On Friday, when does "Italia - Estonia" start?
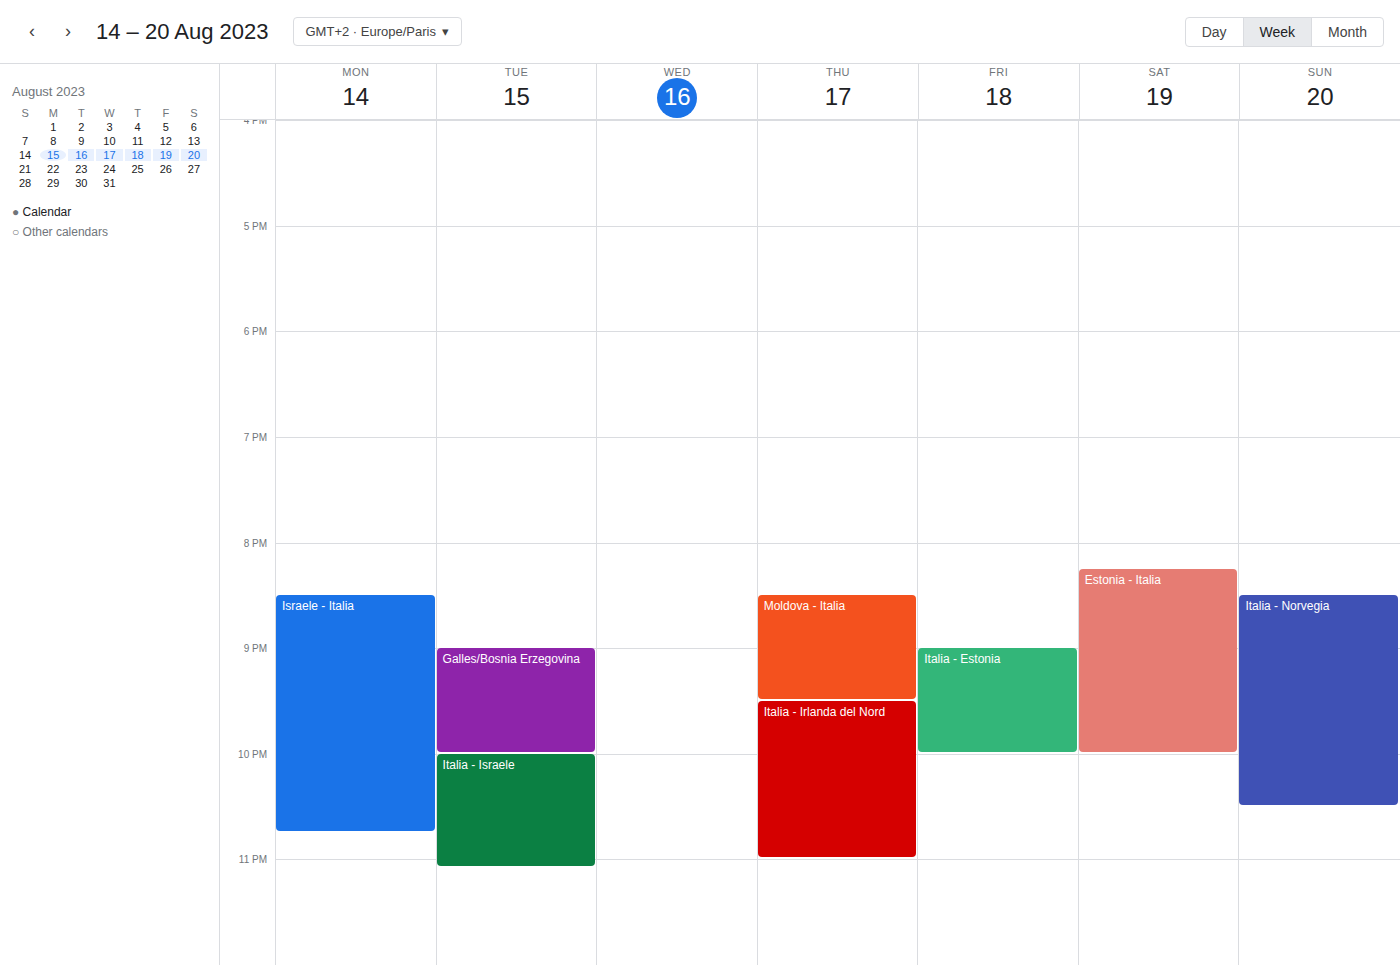
9:00 PM